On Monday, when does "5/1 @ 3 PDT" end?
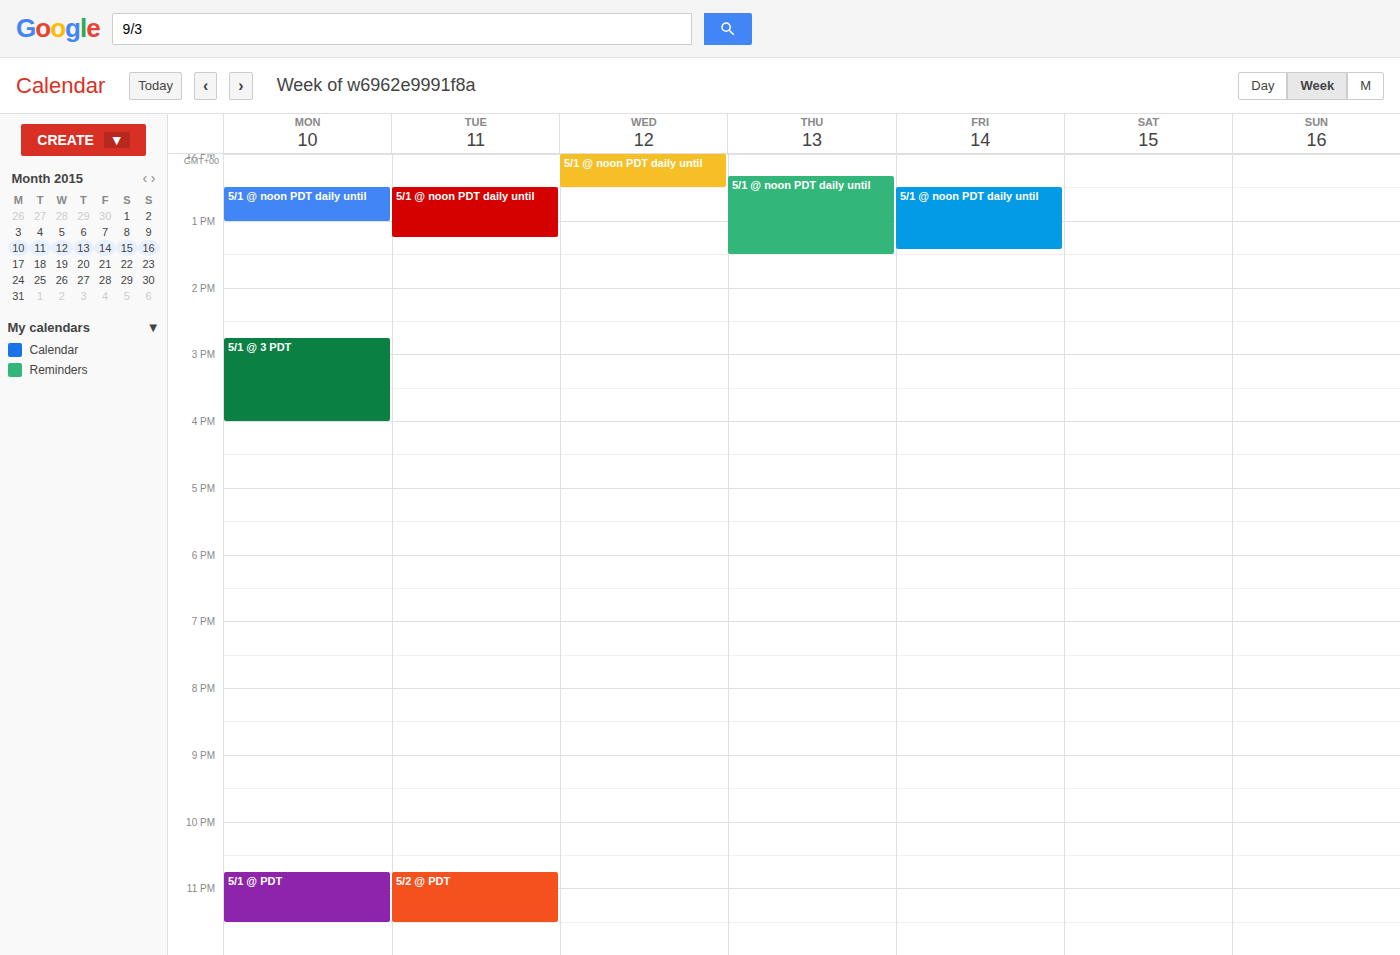
4:00 PM